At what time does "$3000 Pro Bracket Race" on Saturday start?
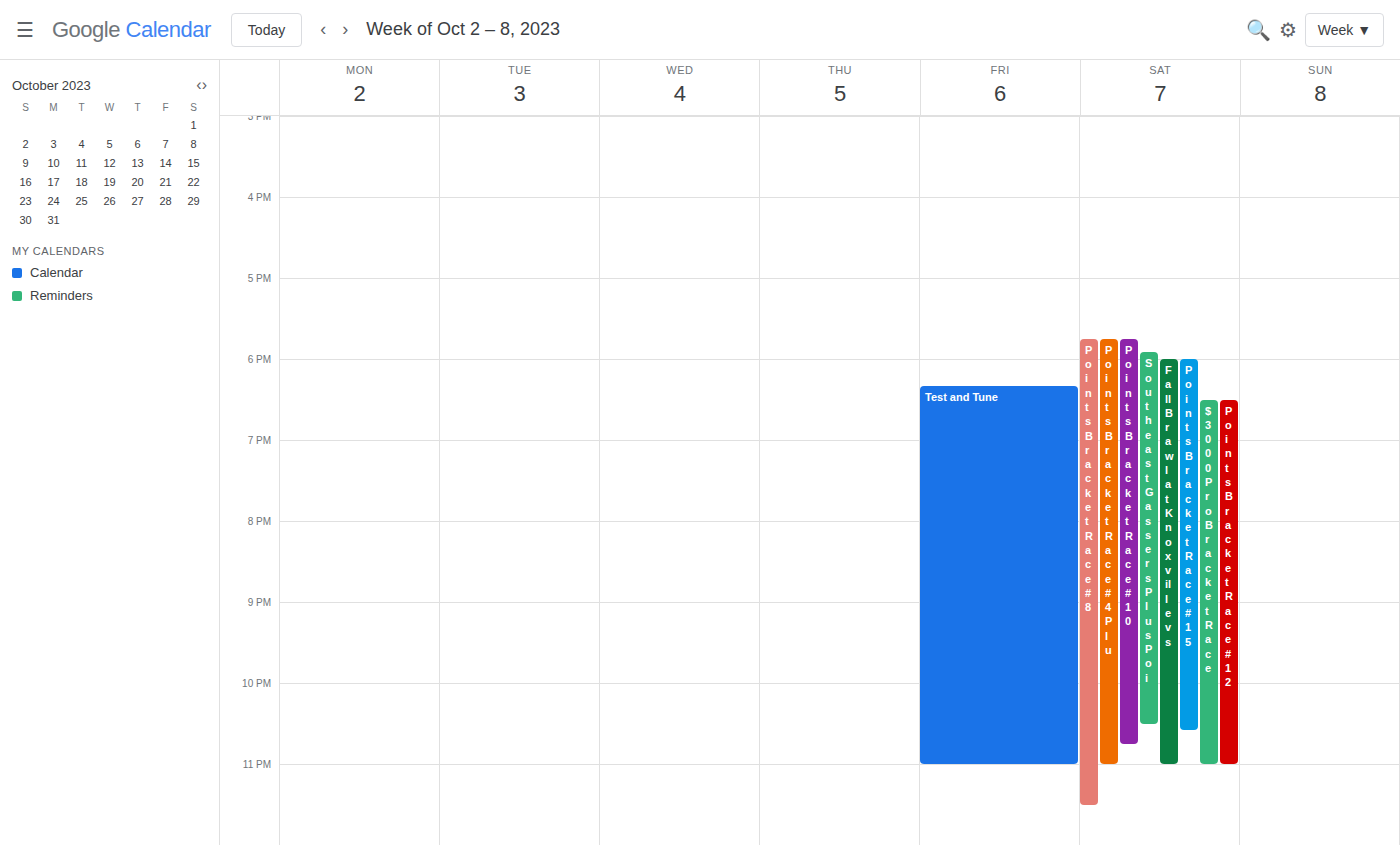
6:30 PM